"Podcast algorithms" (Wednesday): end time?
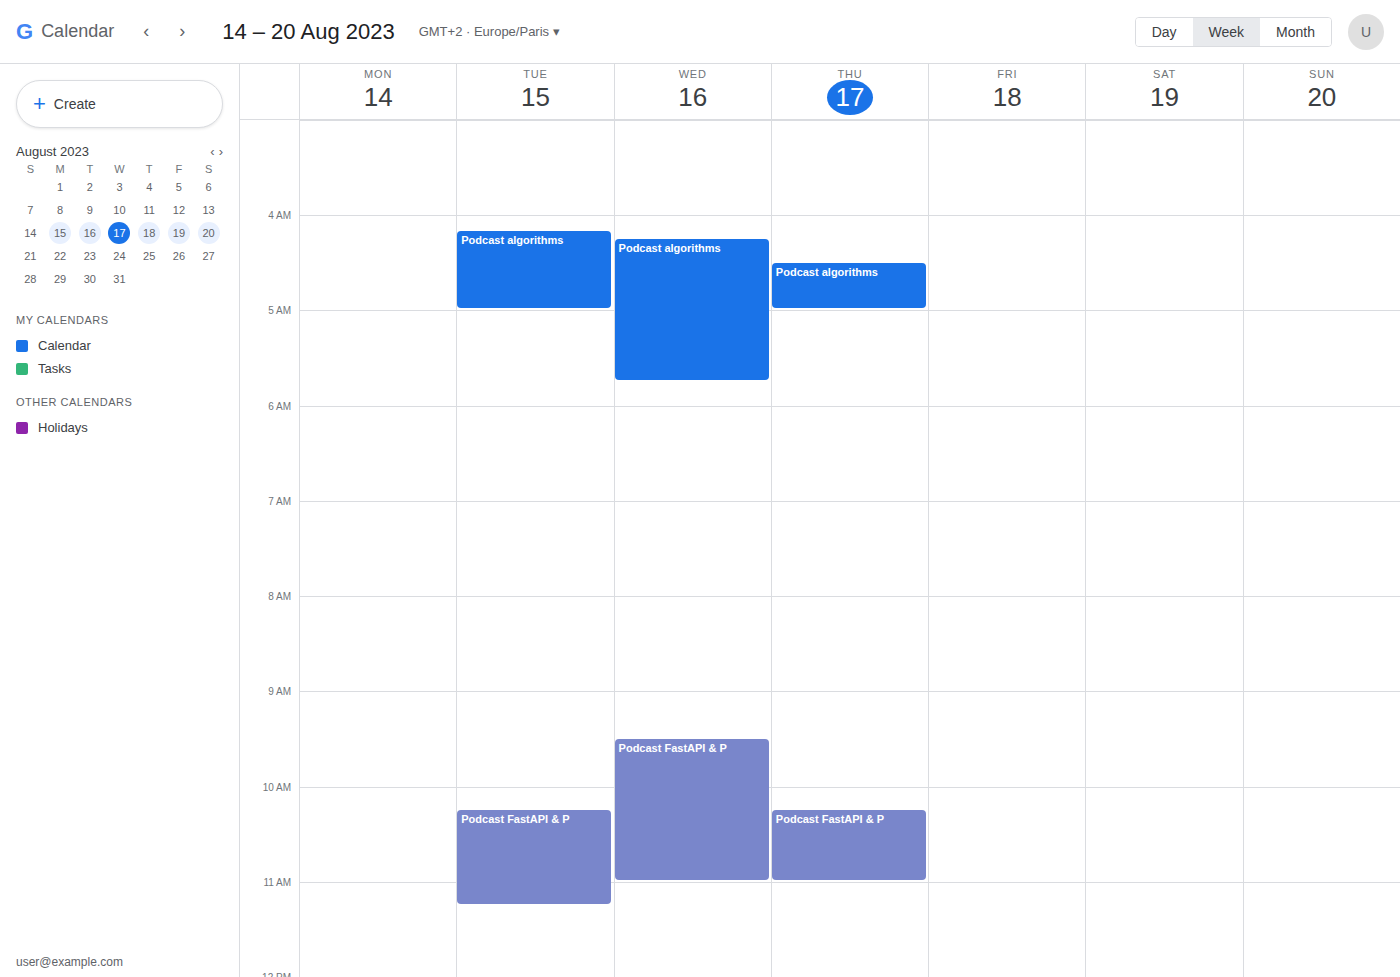
05:45